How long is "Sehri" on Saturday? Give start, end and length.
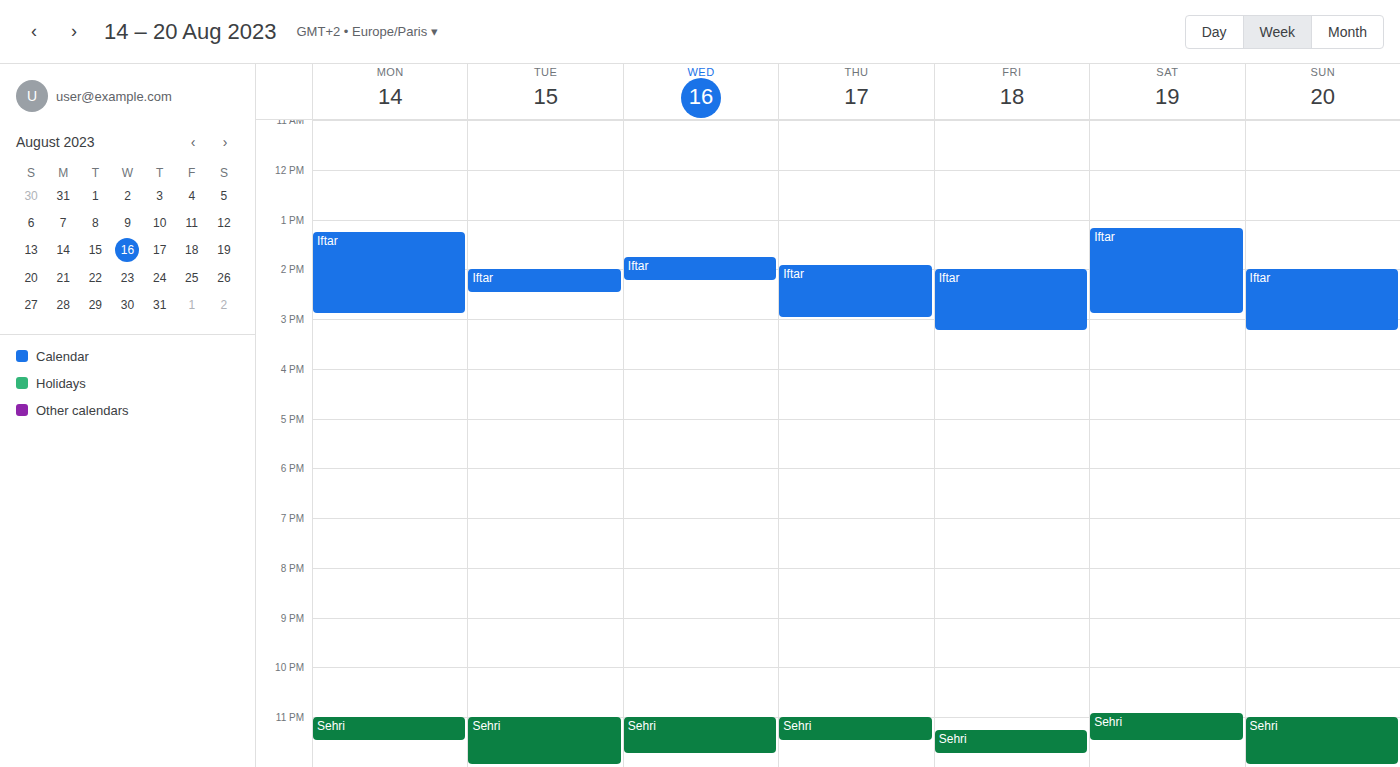
22:55 to 23:30, 35 minutes